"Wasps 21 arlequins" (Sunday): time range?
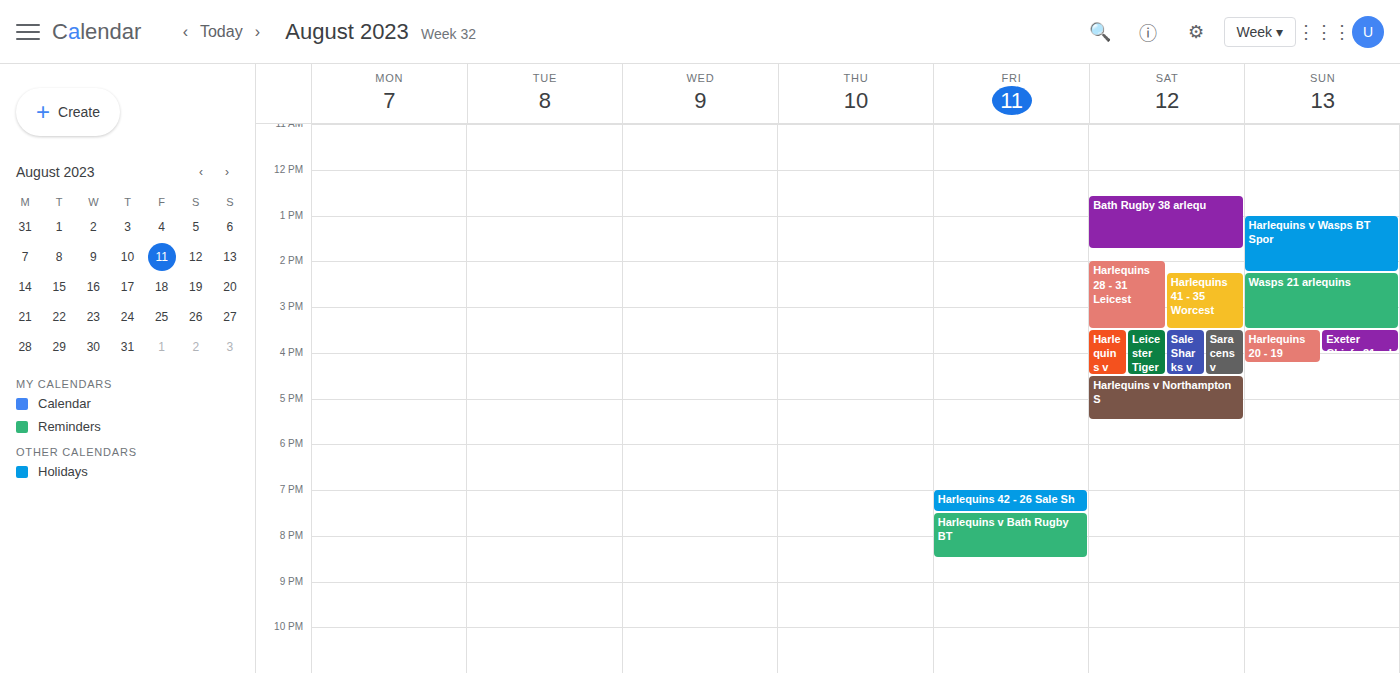
2:15 PM to 3:30 PM